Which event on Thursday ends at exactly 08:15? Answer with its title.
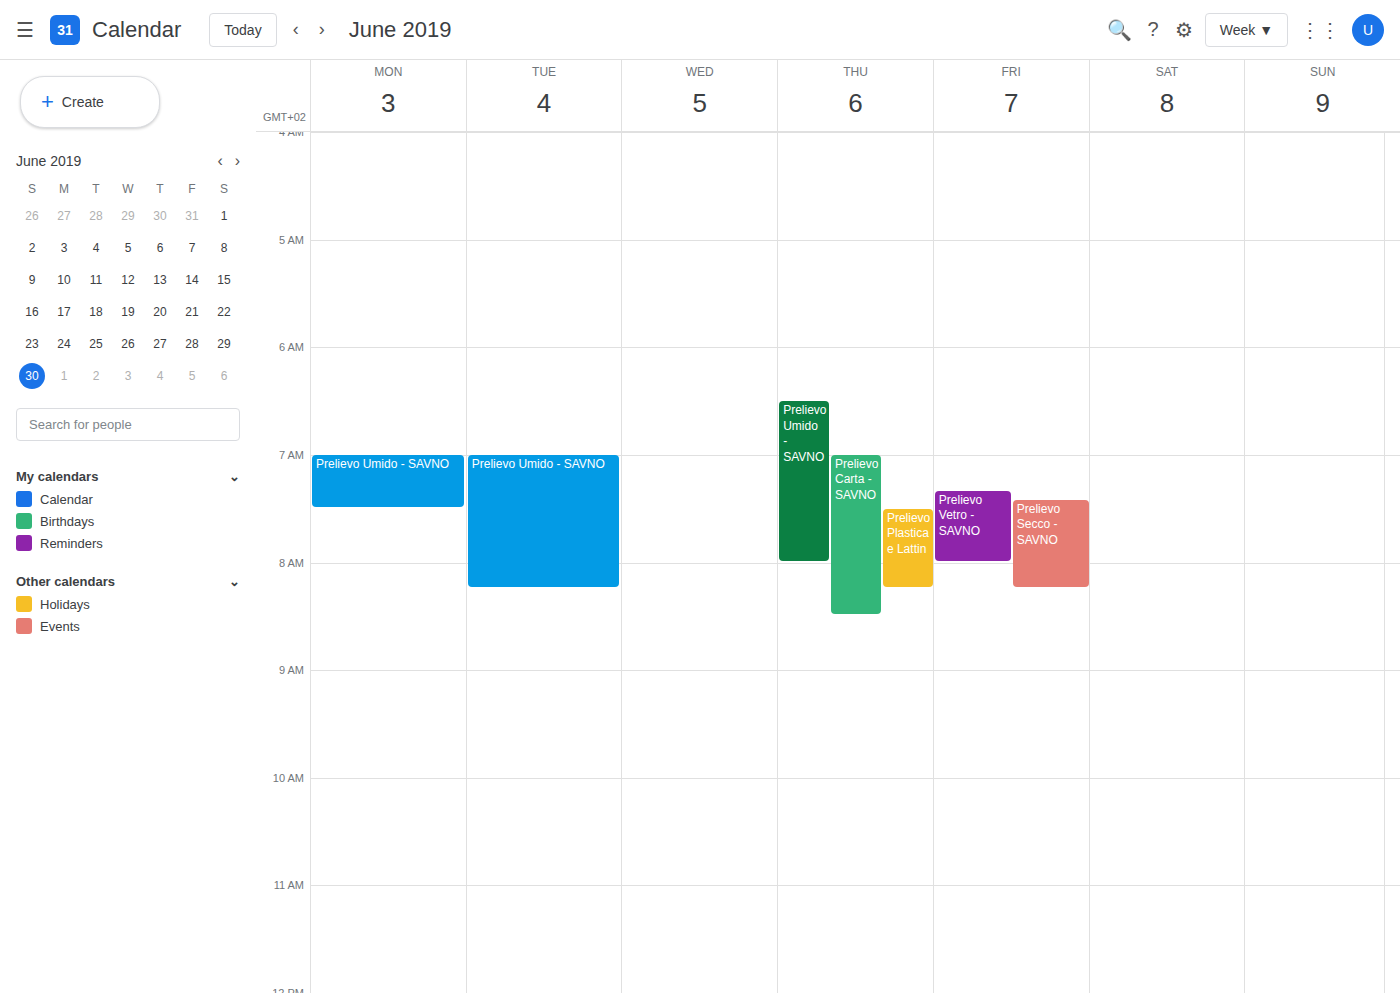
"Prelievo Plastica e Lattin"